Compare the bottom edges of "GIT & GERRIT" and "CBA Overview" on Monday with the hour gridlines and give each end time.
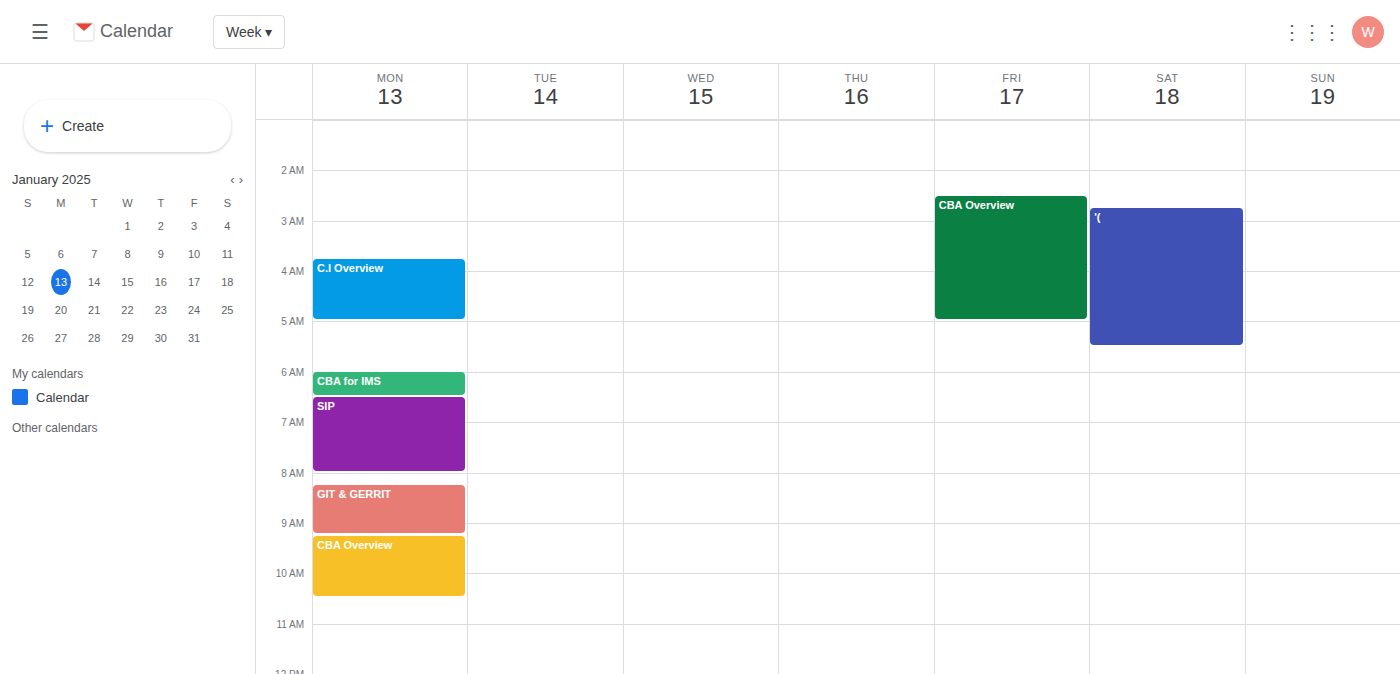
"GIT & GERRIT": 9:15 AM, neither: a quarter of the way from the 9 AM line to the 10 AM line. "CBA Overview": 10:30 AM, halfway between the 10 AM and 11 AM lines.